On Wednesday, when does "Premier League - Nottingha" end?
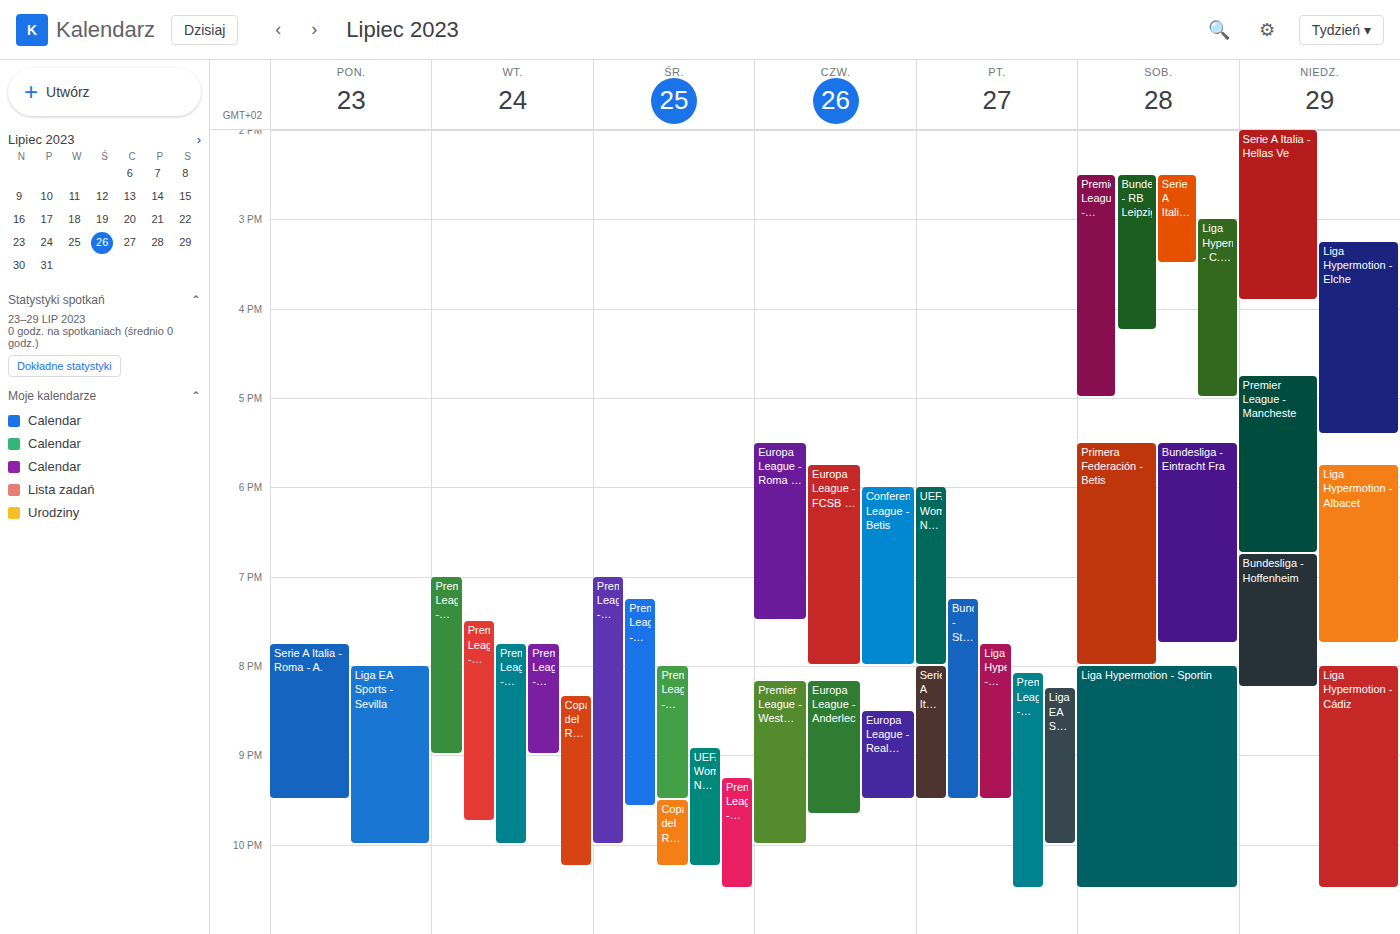
10:00 PM